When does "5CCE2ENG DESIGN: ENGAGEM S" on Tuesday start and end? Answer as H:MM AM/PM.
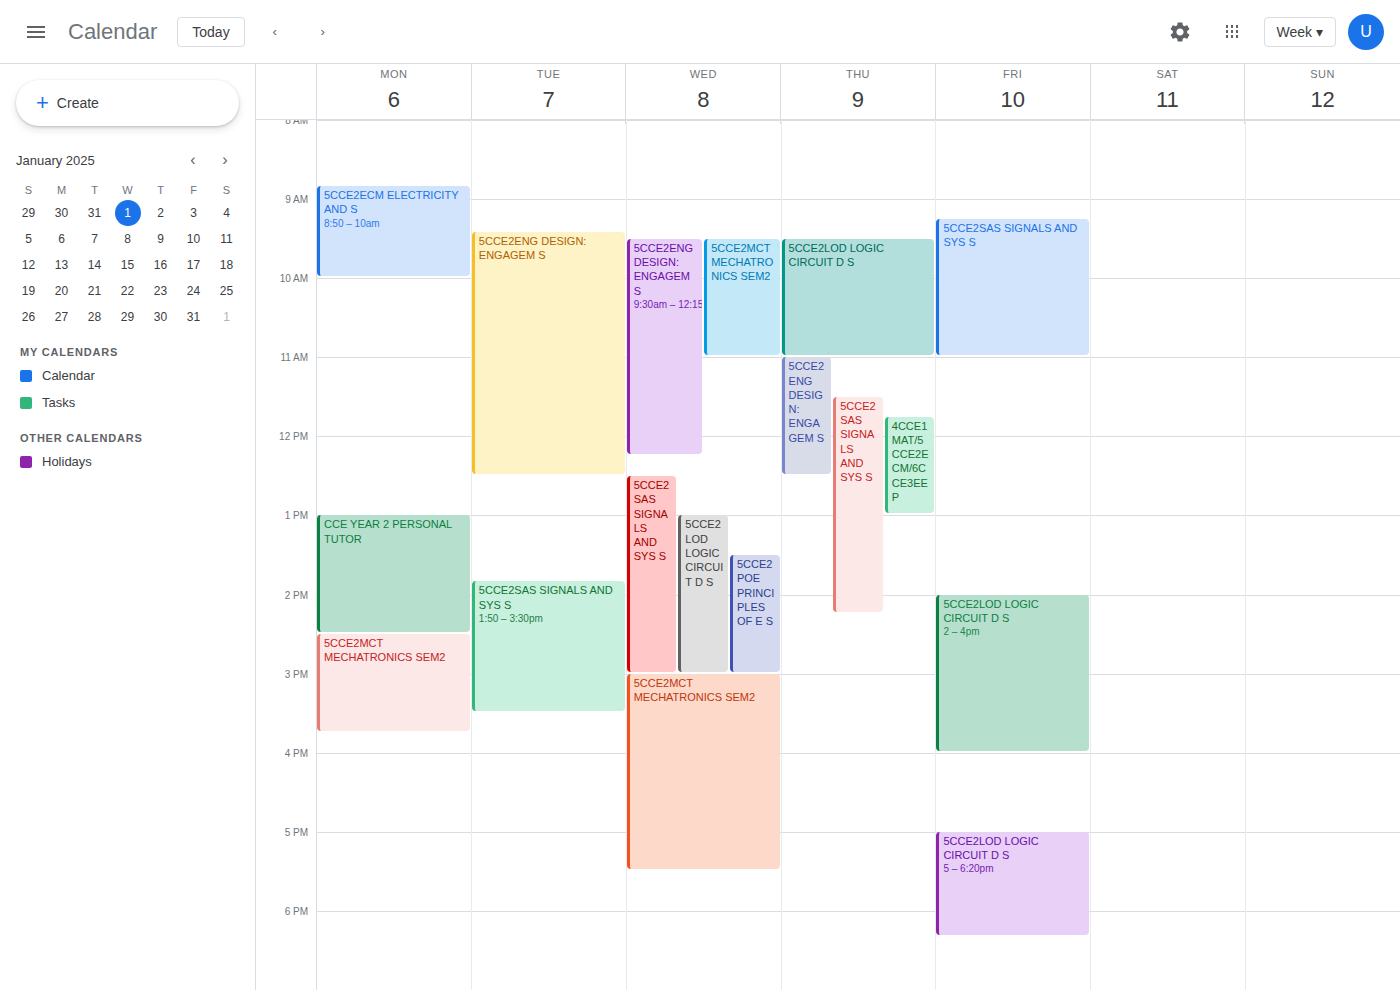
9:25 AM to 12:30 PM